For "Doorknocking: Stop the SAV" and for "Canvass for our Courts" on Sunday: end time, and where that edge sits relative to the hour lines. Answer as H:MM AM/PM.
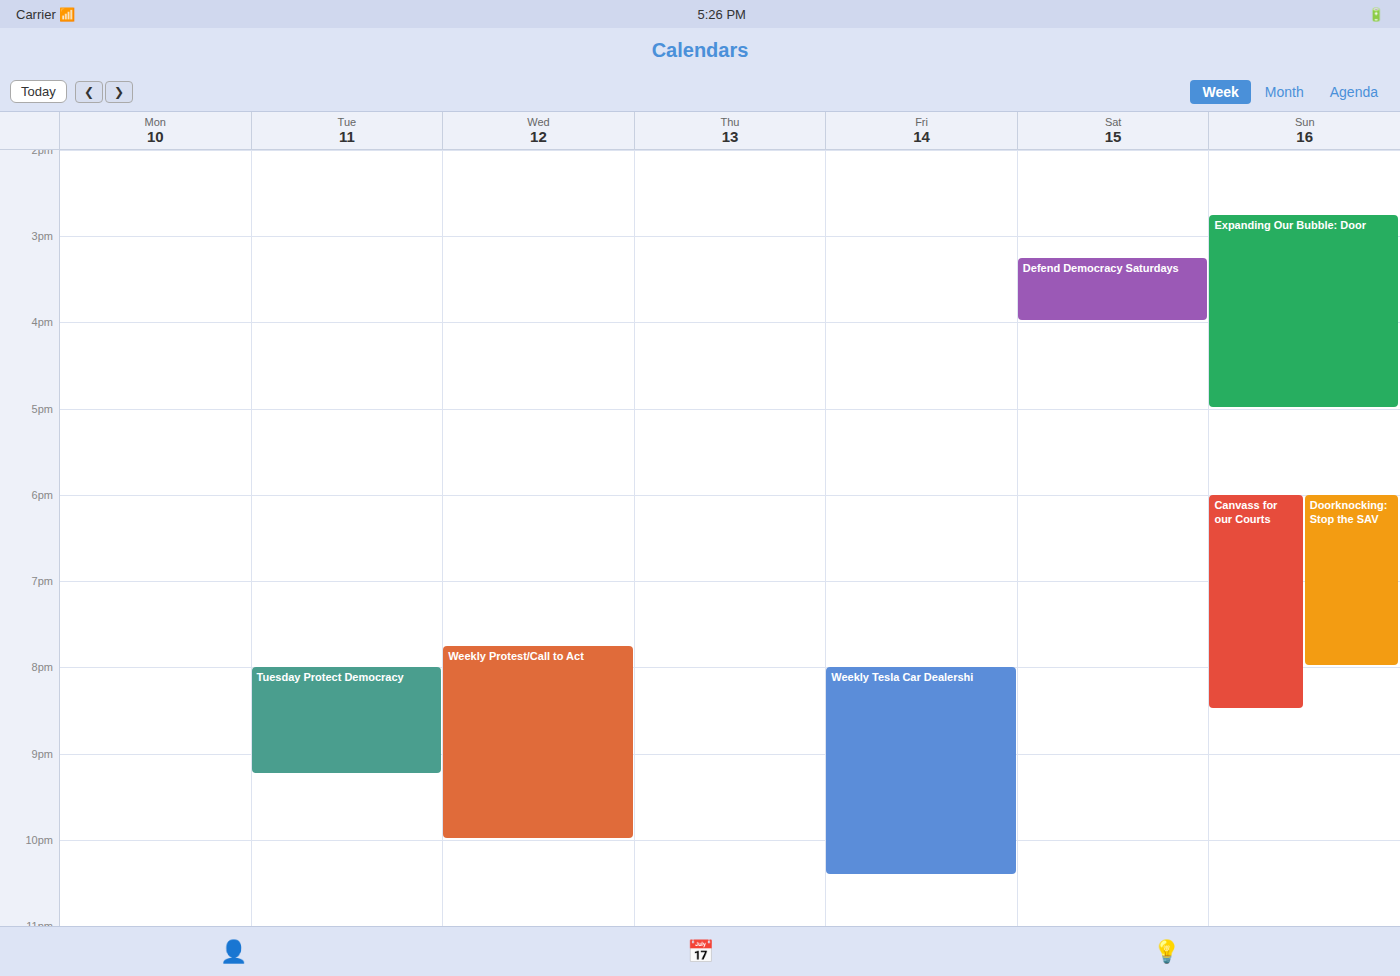
"Doorknocking: Stop the SAV": 8:00 PM, exactly on the 8 PM line. "Canvass for our Courts": 8:30 PM, halfway between the 8 PM and 9 PM lines.